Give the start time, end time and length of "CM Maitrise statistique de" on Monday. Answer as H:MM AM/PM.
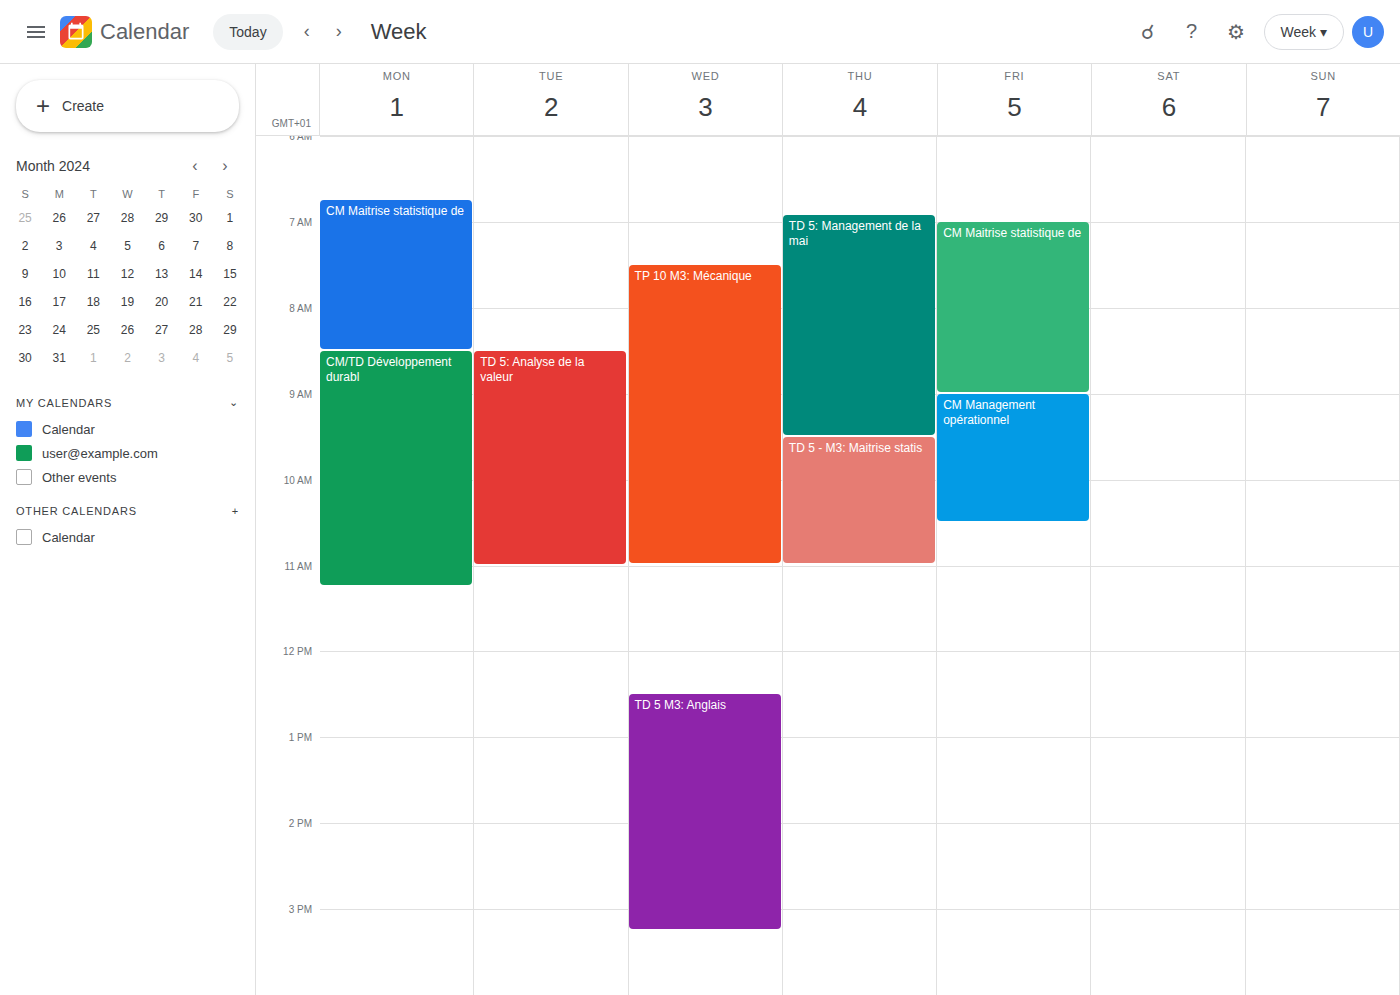
6:45 AM to 8:30 AM, 1 hour 45 minutes